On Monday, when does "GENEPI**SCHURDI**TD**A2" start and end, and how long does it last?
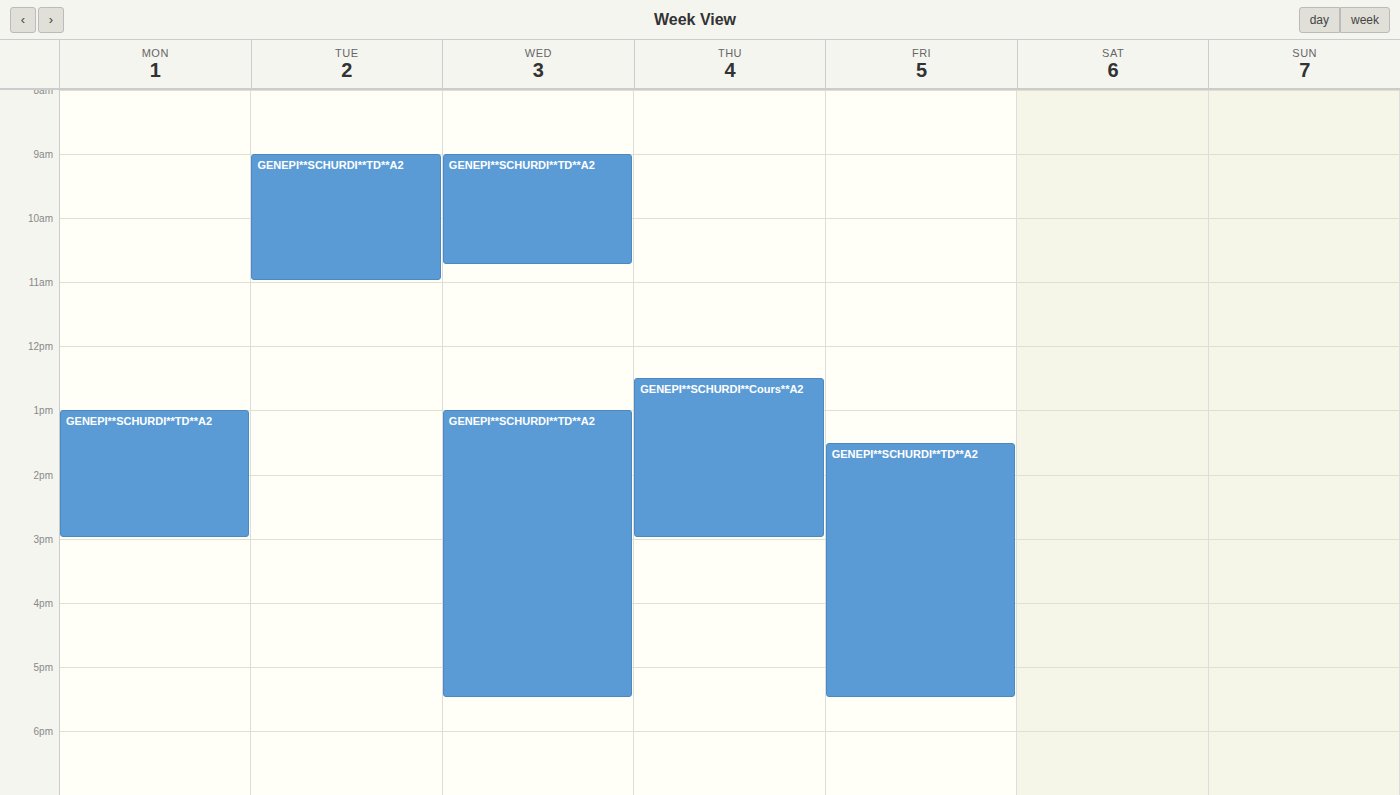
1:00 PM to 3:00 PM, 2 hours